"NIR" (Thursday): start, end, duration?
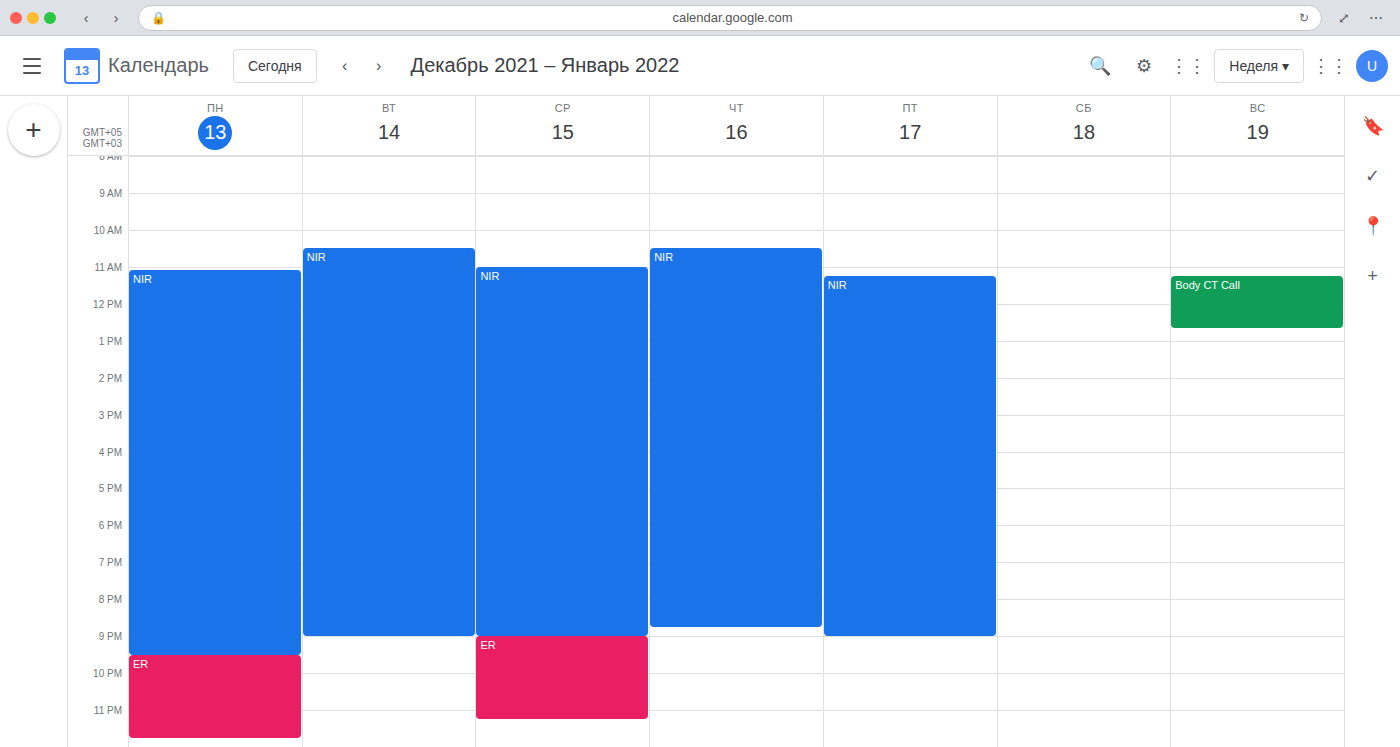
10:30 AM to 8:45 PM, 10 hours 15 minutes